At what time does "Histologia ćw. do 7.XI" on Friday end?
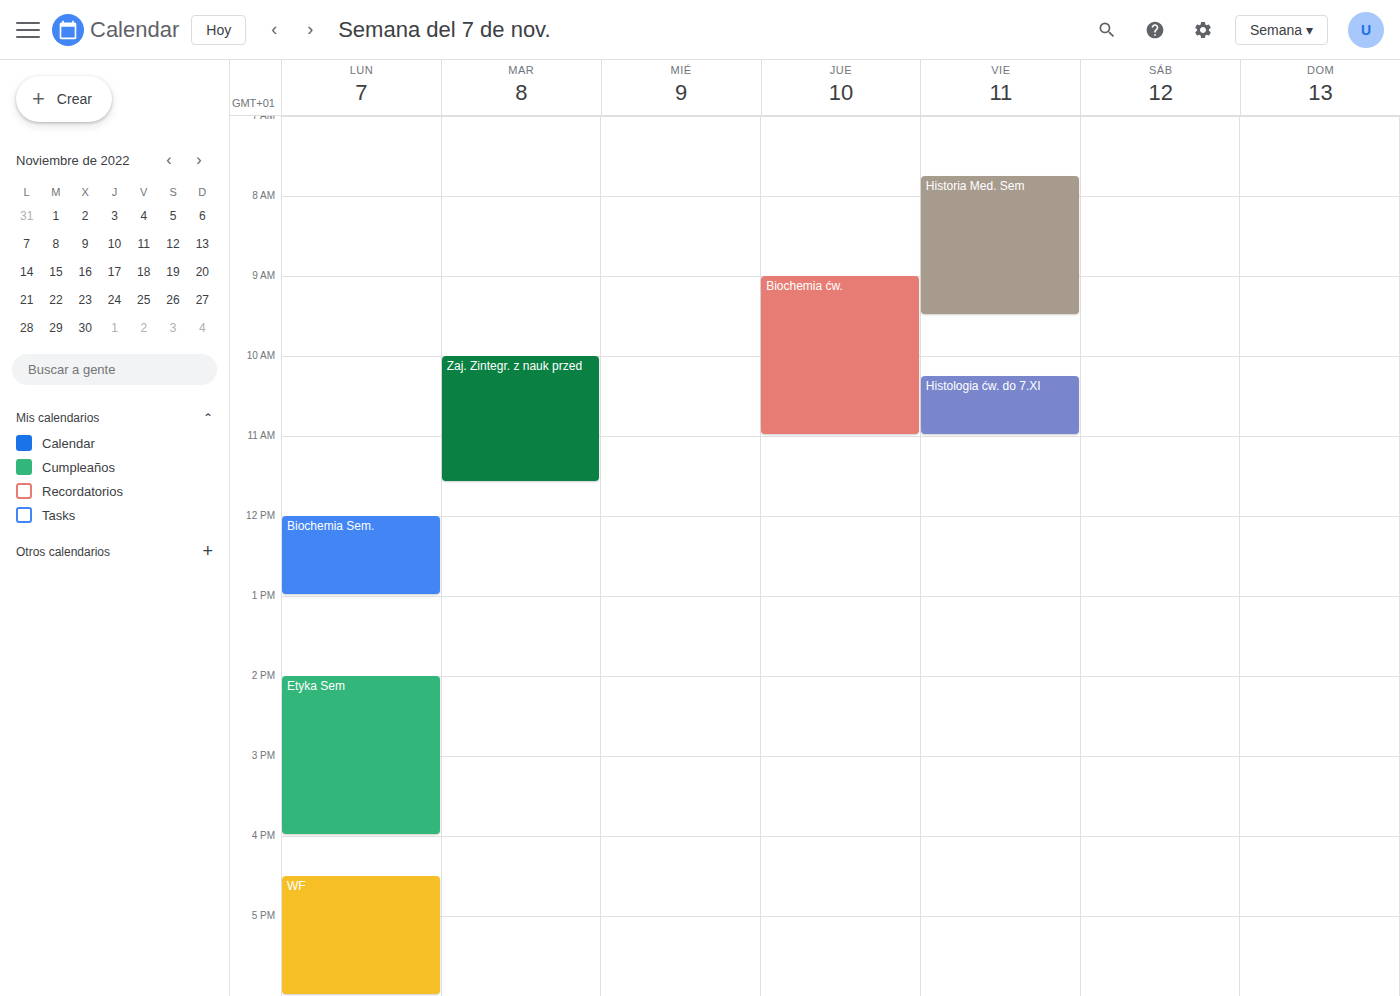
11:00 AM